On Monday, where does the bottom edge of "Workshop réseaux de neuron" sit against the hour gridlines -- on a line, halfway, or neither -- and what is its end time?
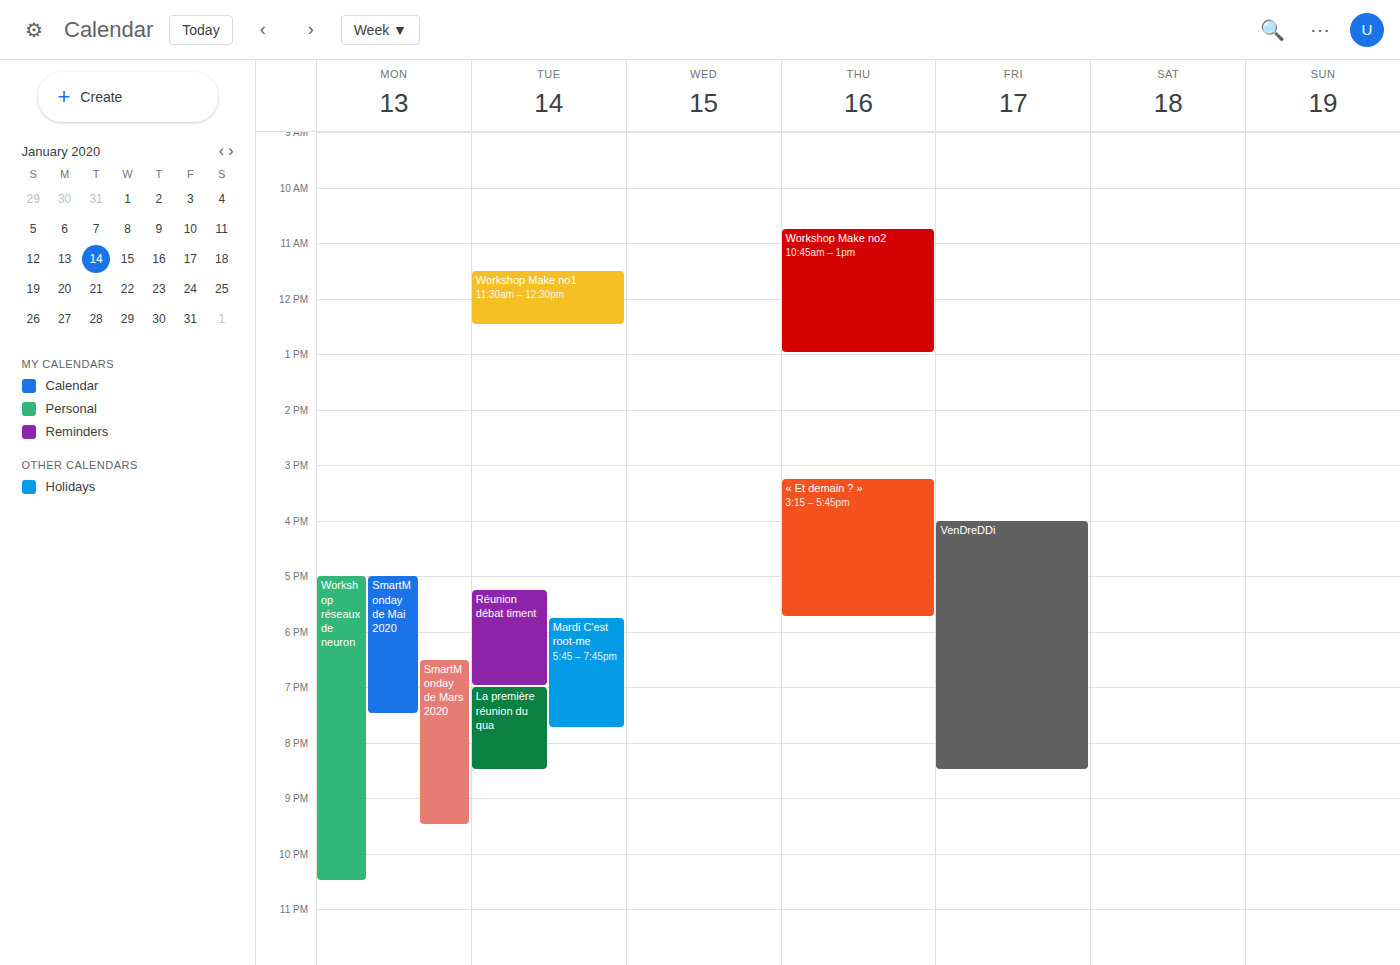
10:30 PM -- halfway between the 10 PM and 11 PM lines.